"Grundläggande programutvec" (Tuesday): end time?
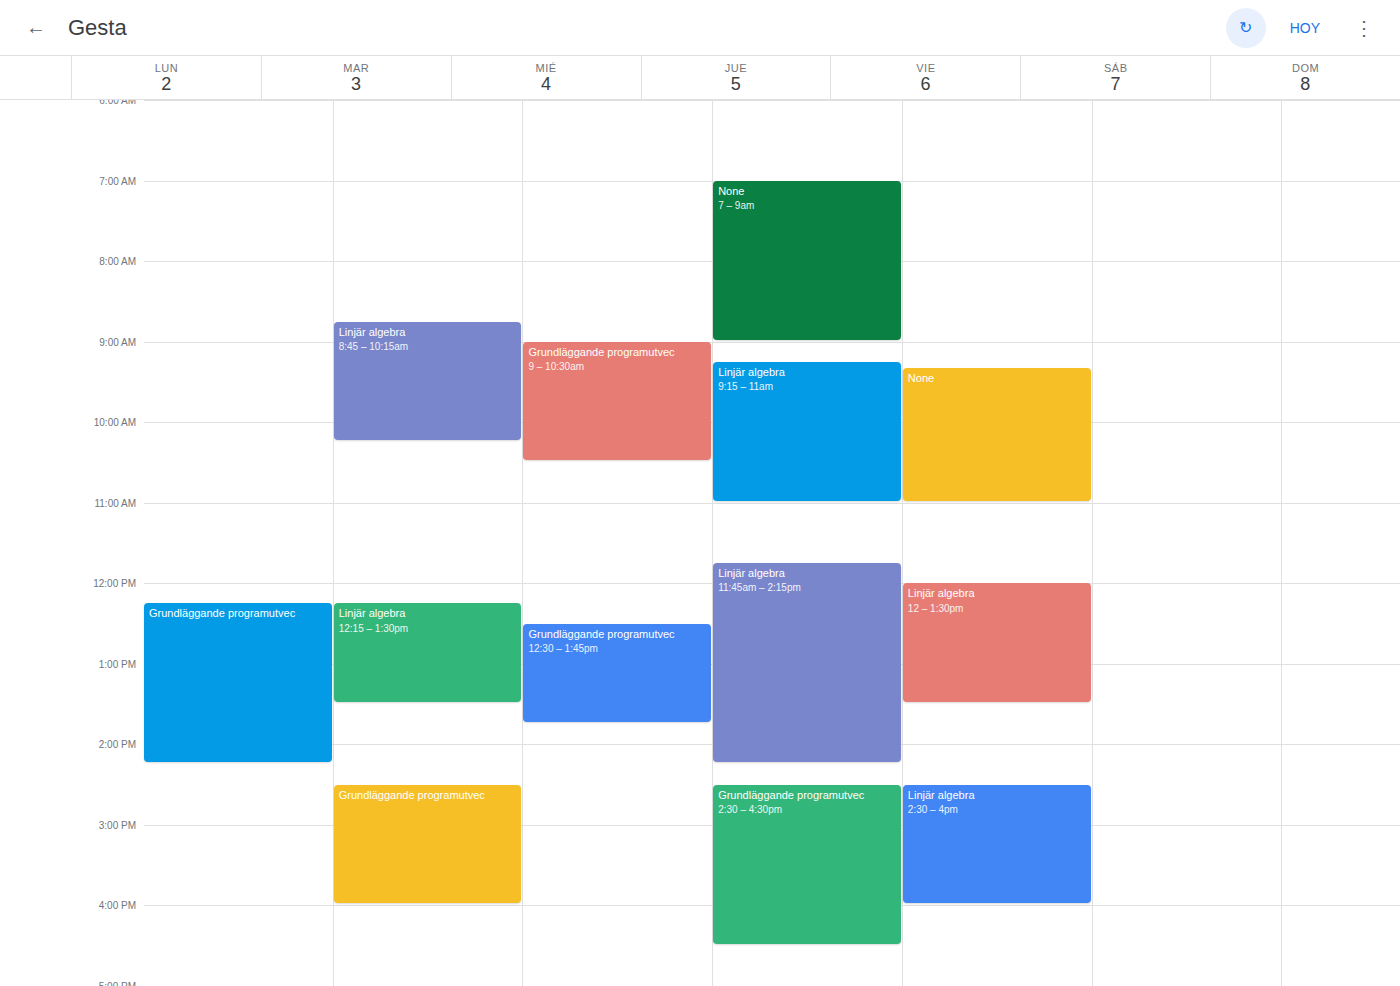
16:00